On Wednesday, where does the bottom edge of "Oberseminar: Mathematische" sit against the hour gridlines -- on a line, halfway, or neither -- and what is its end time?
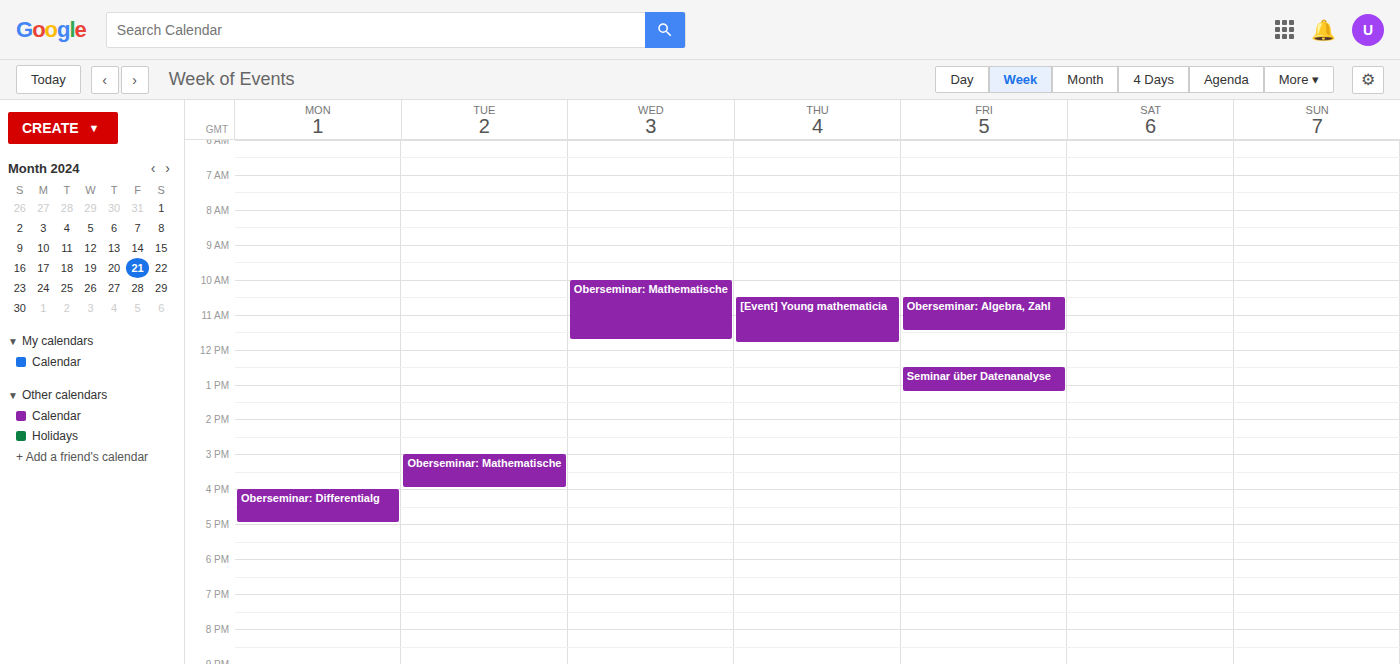
11:45 -- neither: three quarters of the way from the 11:00 line to the 12:00 line.